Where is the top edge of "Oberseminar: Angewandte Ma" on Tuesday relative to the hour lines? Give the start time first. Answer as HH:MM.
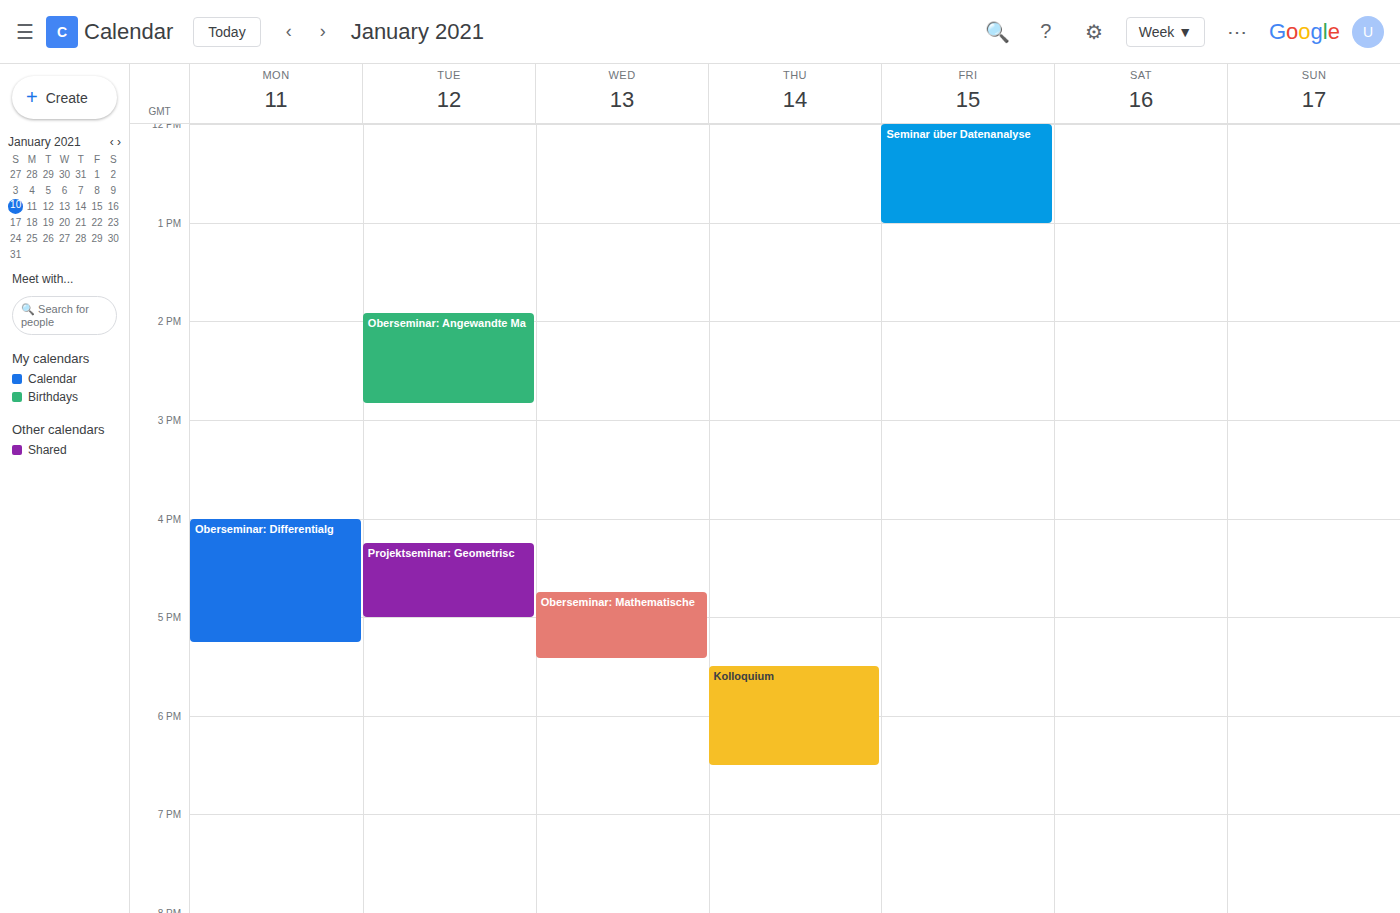
13:55 -- neither: 55 minutes below the 13:00 line and 5 minutes above the 14:00 line.